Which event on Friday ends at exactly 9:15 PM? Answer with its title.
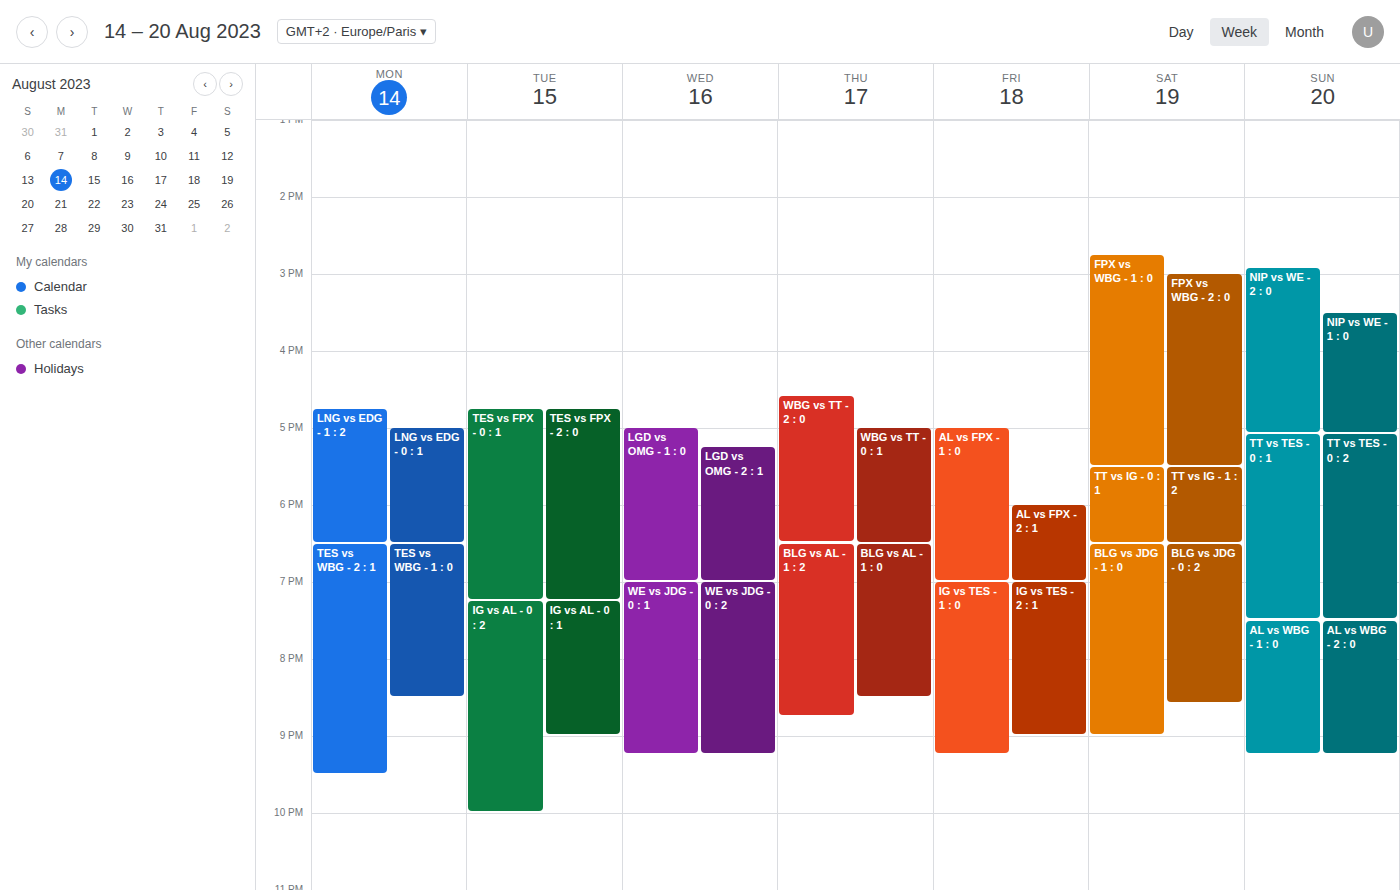
"IG vs TES - 1 : 0"